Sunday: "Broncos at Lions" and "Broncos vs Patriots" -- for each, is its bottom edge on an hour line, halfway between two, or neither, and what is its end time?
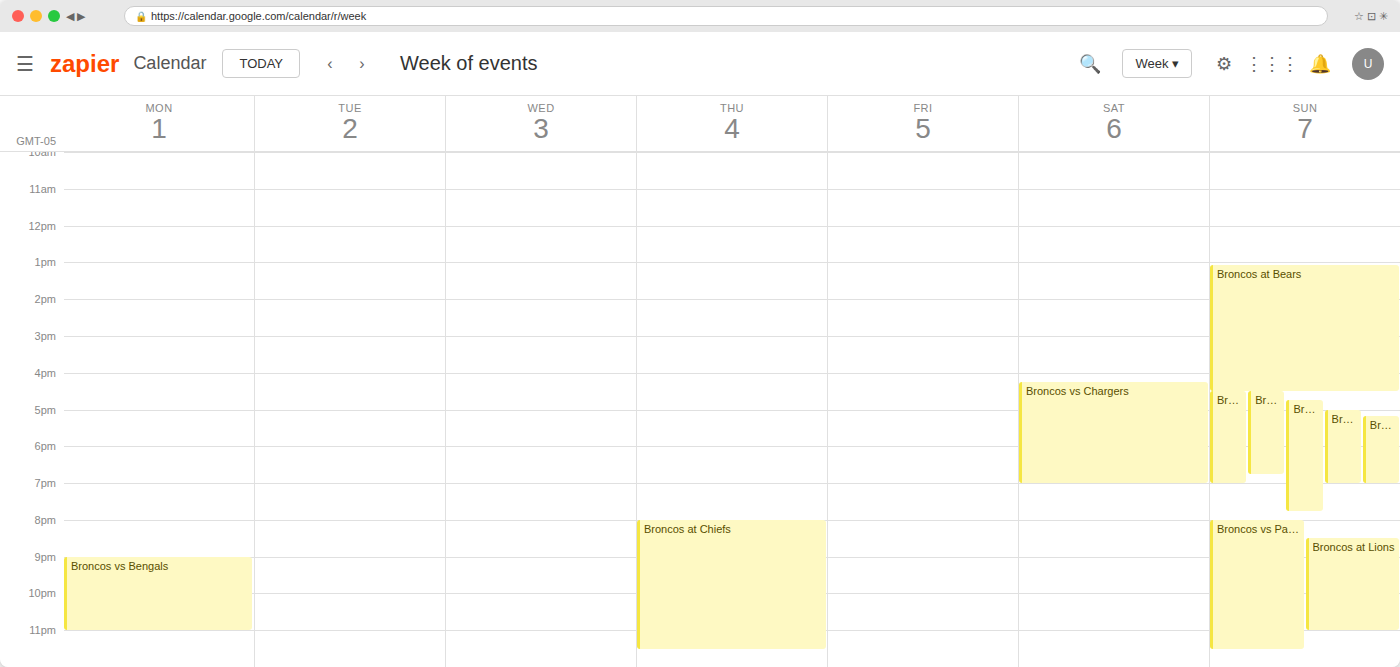
"Broncos at Lions": 11:00 PM, exactly on the 11 PM line. "Broncos vs Patriots": 11:30 PM, halfway between the 11 PM and 12 AM lines.